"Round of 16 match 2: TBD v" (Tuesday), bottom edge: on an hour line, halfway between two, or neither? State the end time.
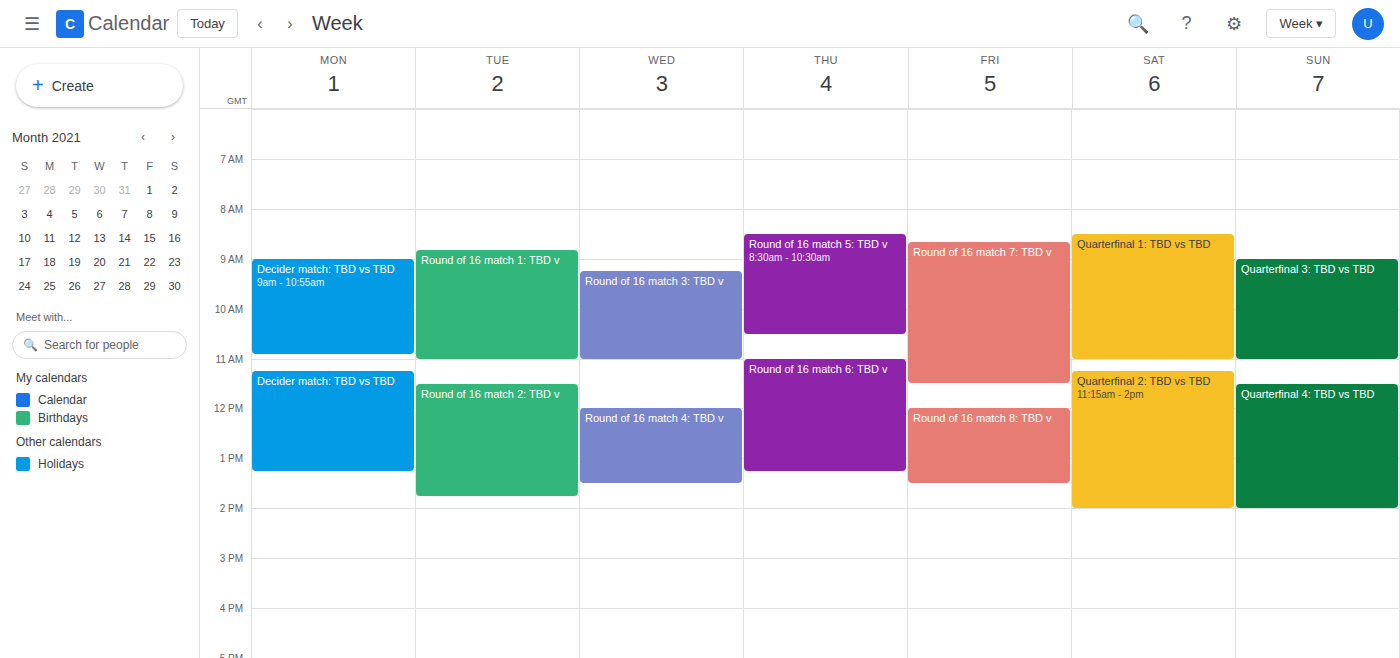
1:45 PM -- neither: three quarters of the way from the 1 PM line to the 2 PM line.